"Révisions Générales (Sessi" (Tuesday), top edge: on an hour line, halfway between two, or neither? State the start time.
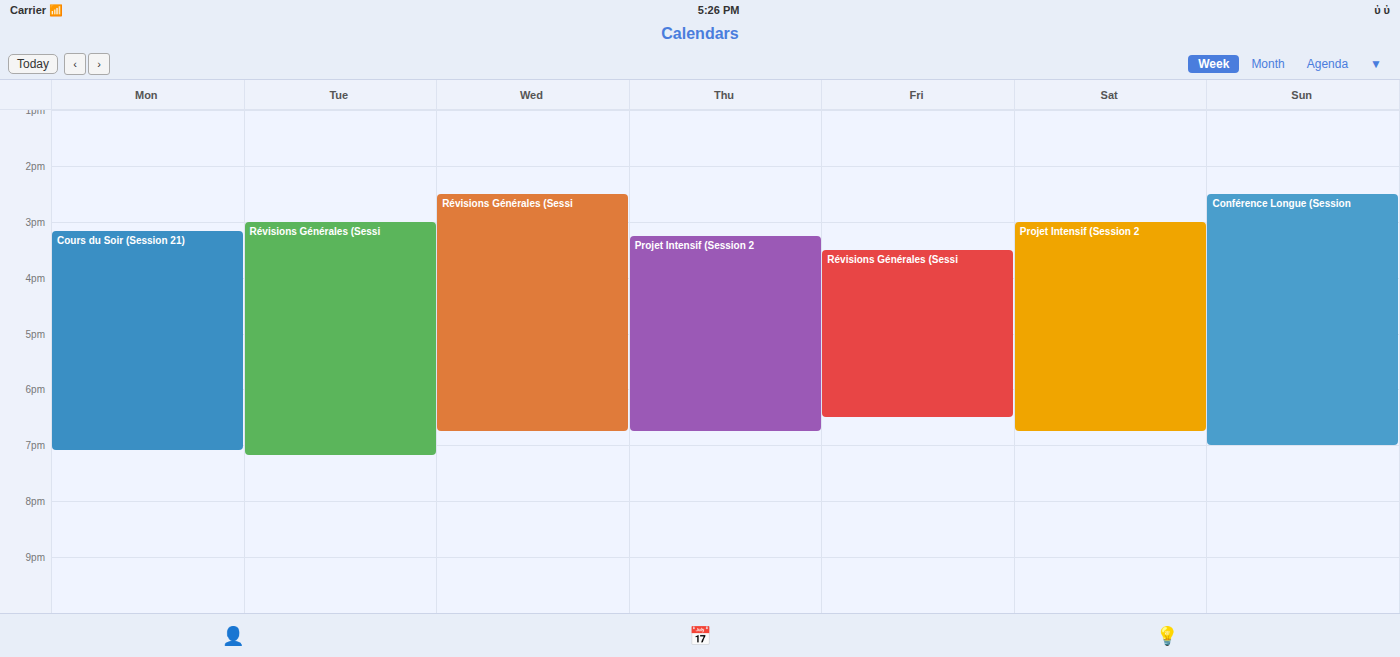
3:00 PM -- exactly on the 3 PM line.